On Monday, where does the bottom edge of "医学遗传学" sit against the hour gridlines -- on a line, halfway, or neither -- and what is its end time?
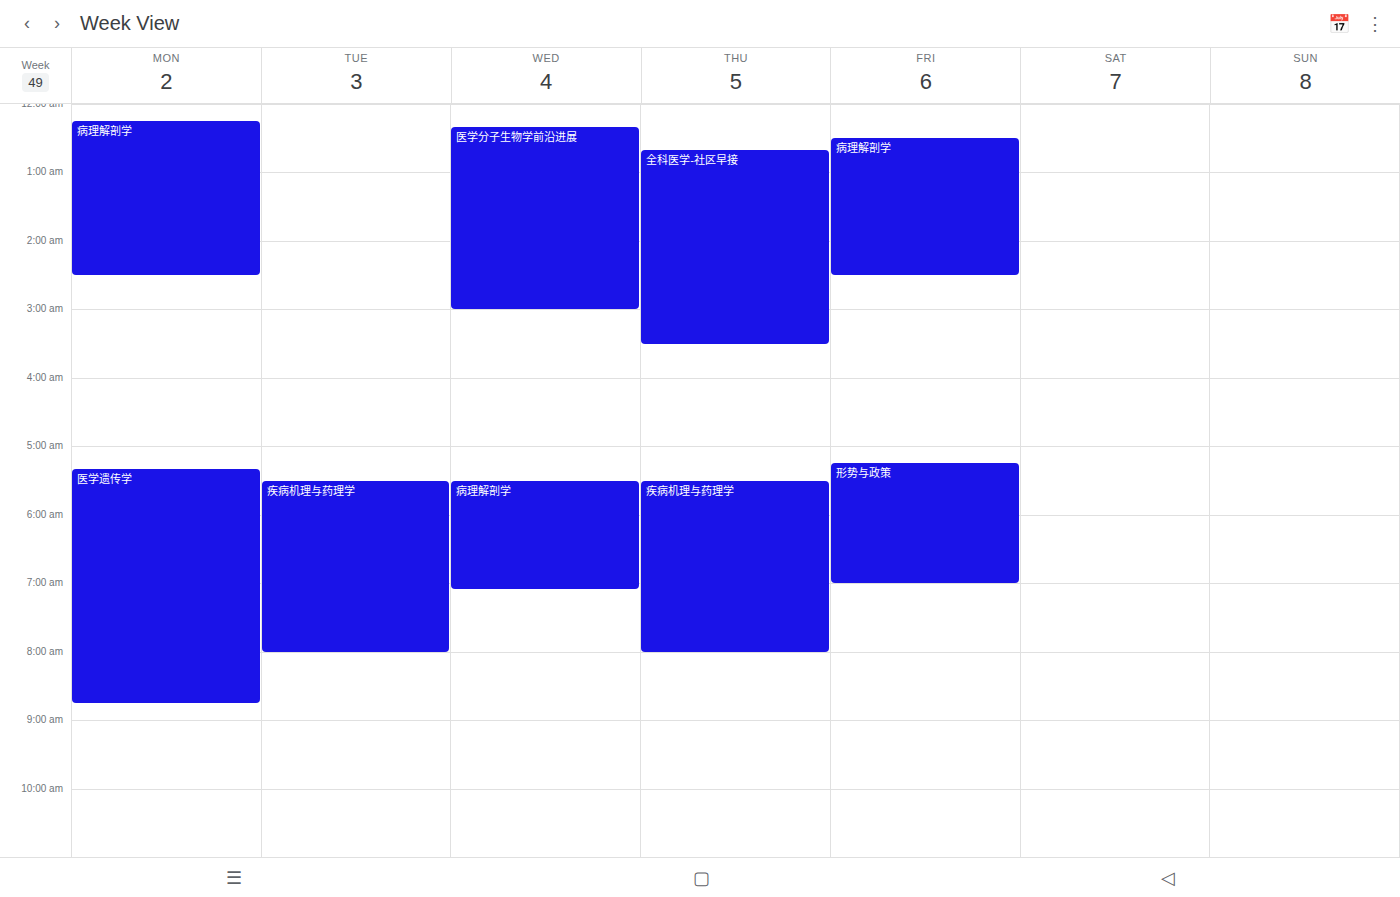
8:45 AM -- neither: three quarters of the way from the 8 AM line to the 9 AM line.